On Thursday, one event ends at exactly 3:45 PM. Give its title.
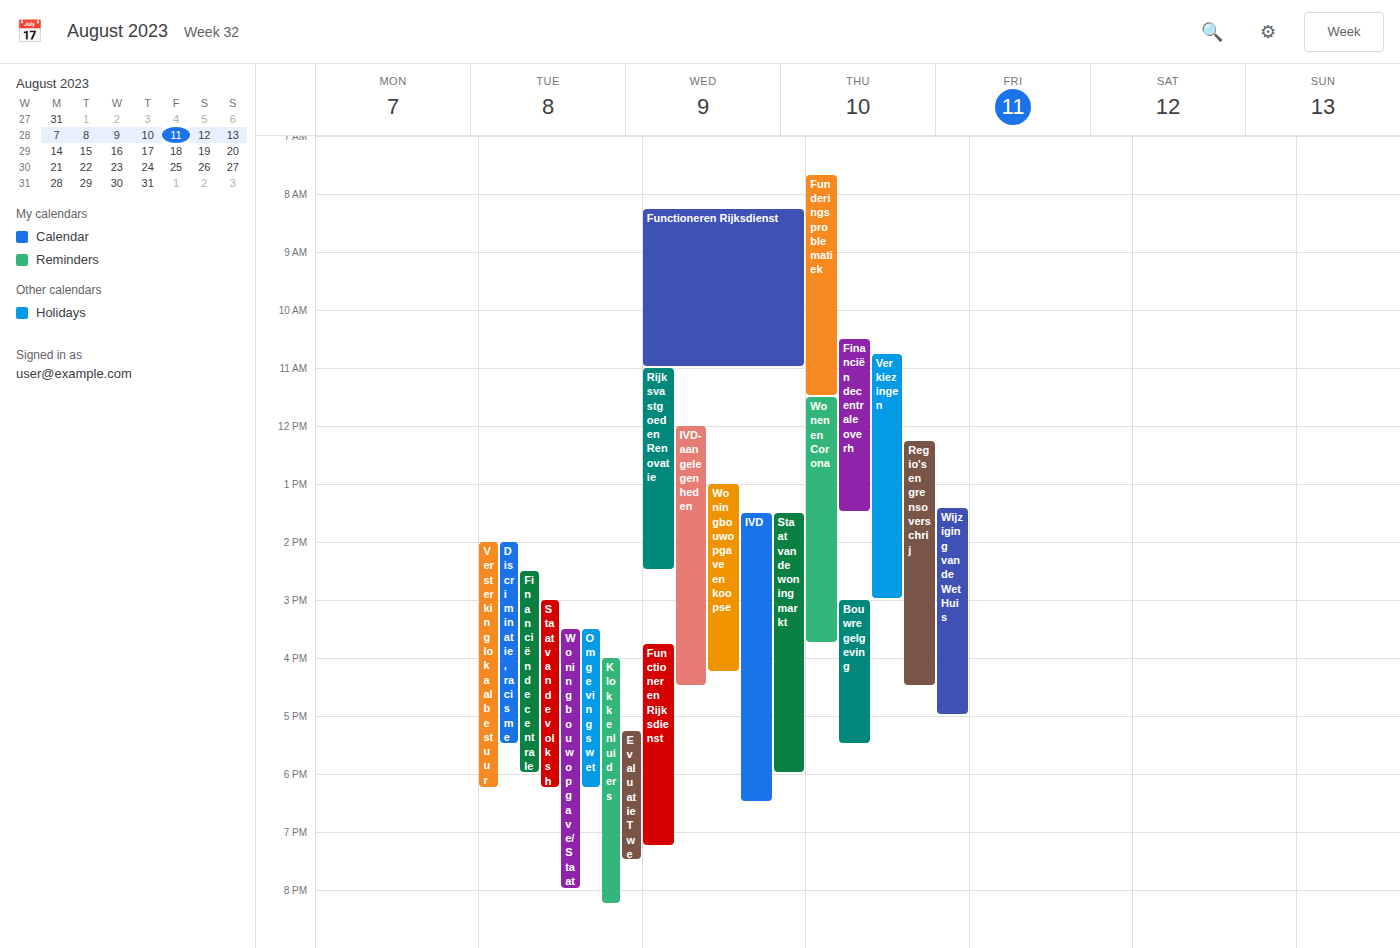
"Wonen en Corona"